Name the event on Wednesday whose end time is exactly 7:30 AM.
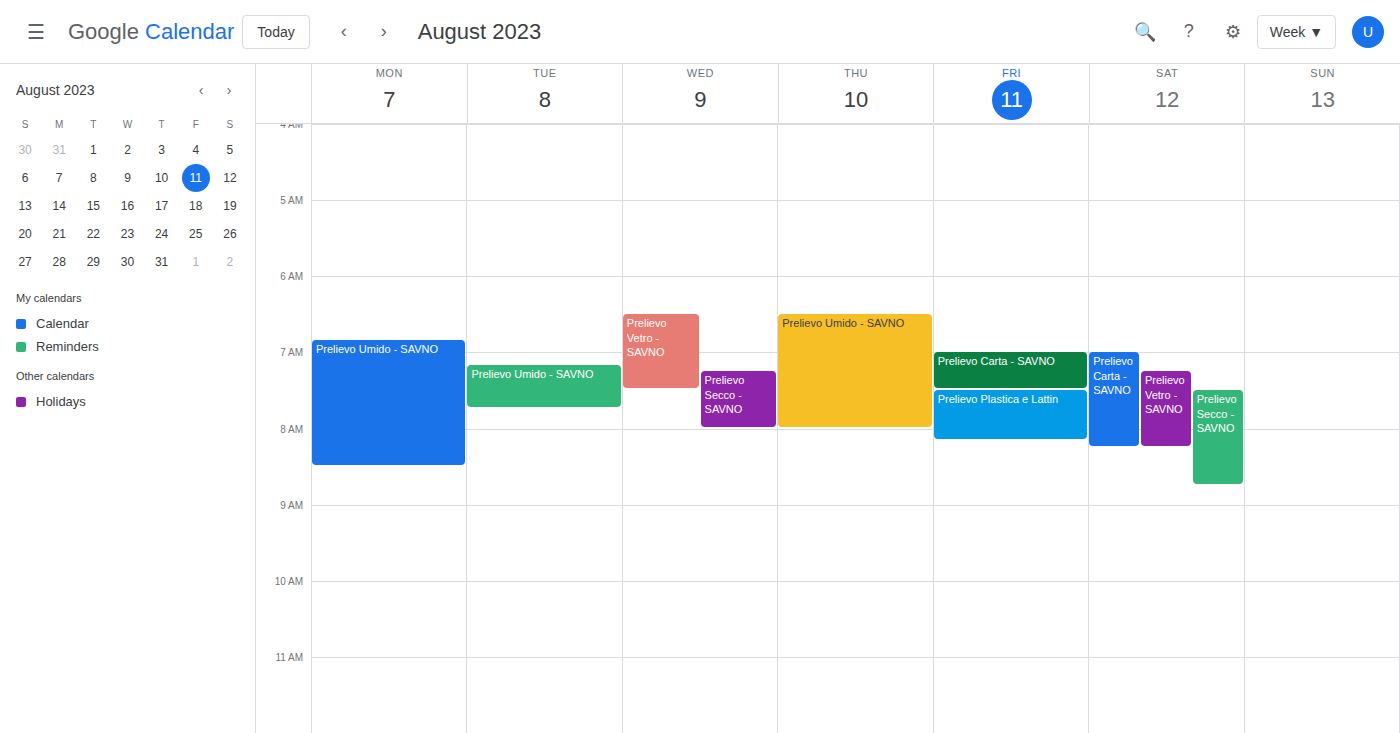
"Prelievo Vetro - SAVNO"